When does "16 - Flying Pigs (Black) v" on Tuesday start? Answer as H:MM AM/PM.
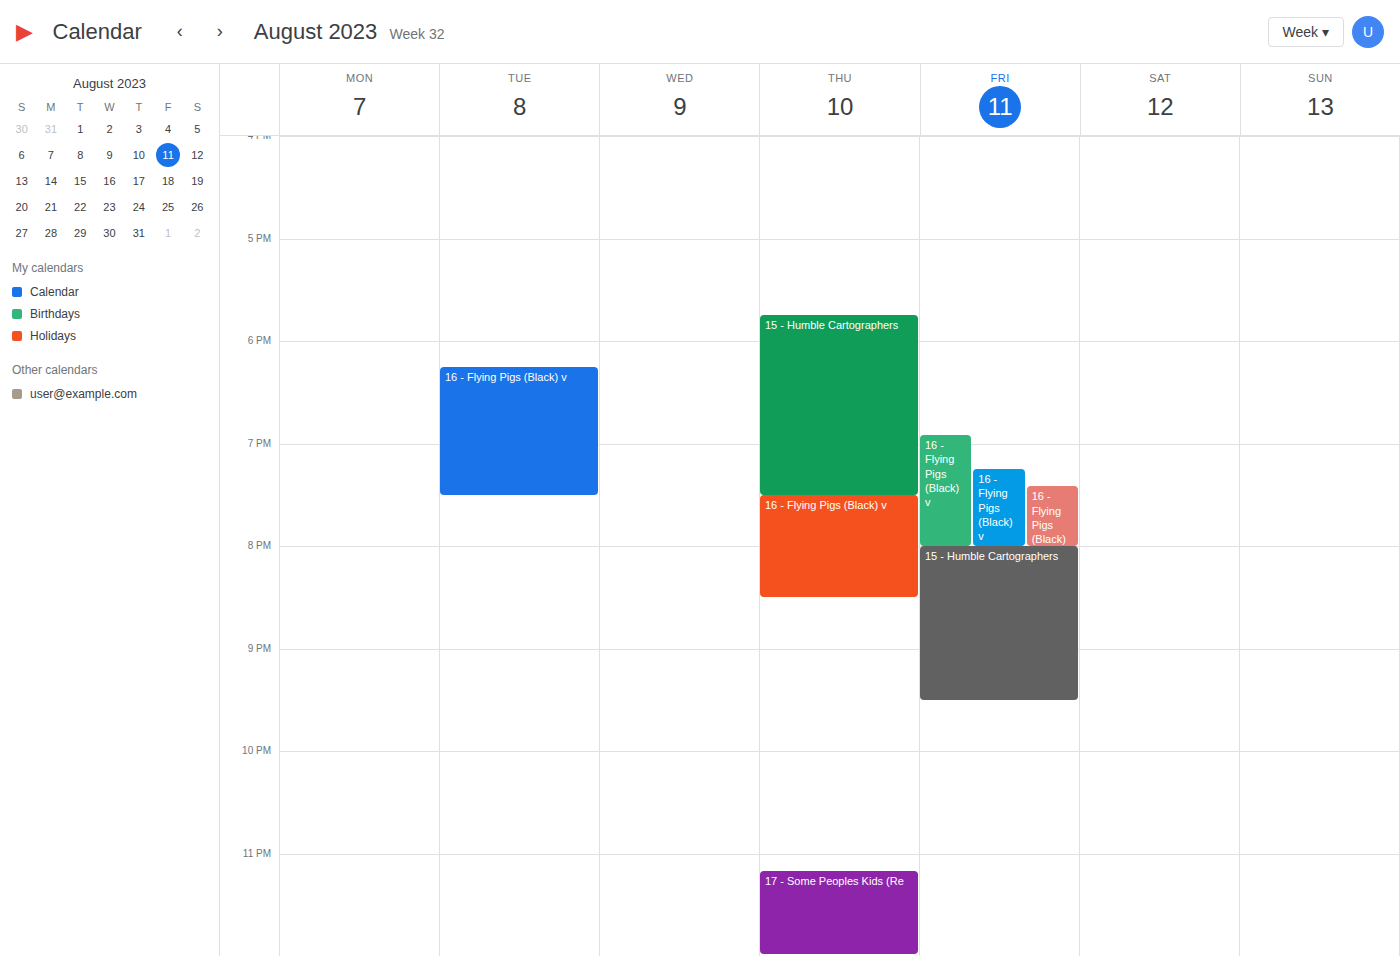
6:15 PM